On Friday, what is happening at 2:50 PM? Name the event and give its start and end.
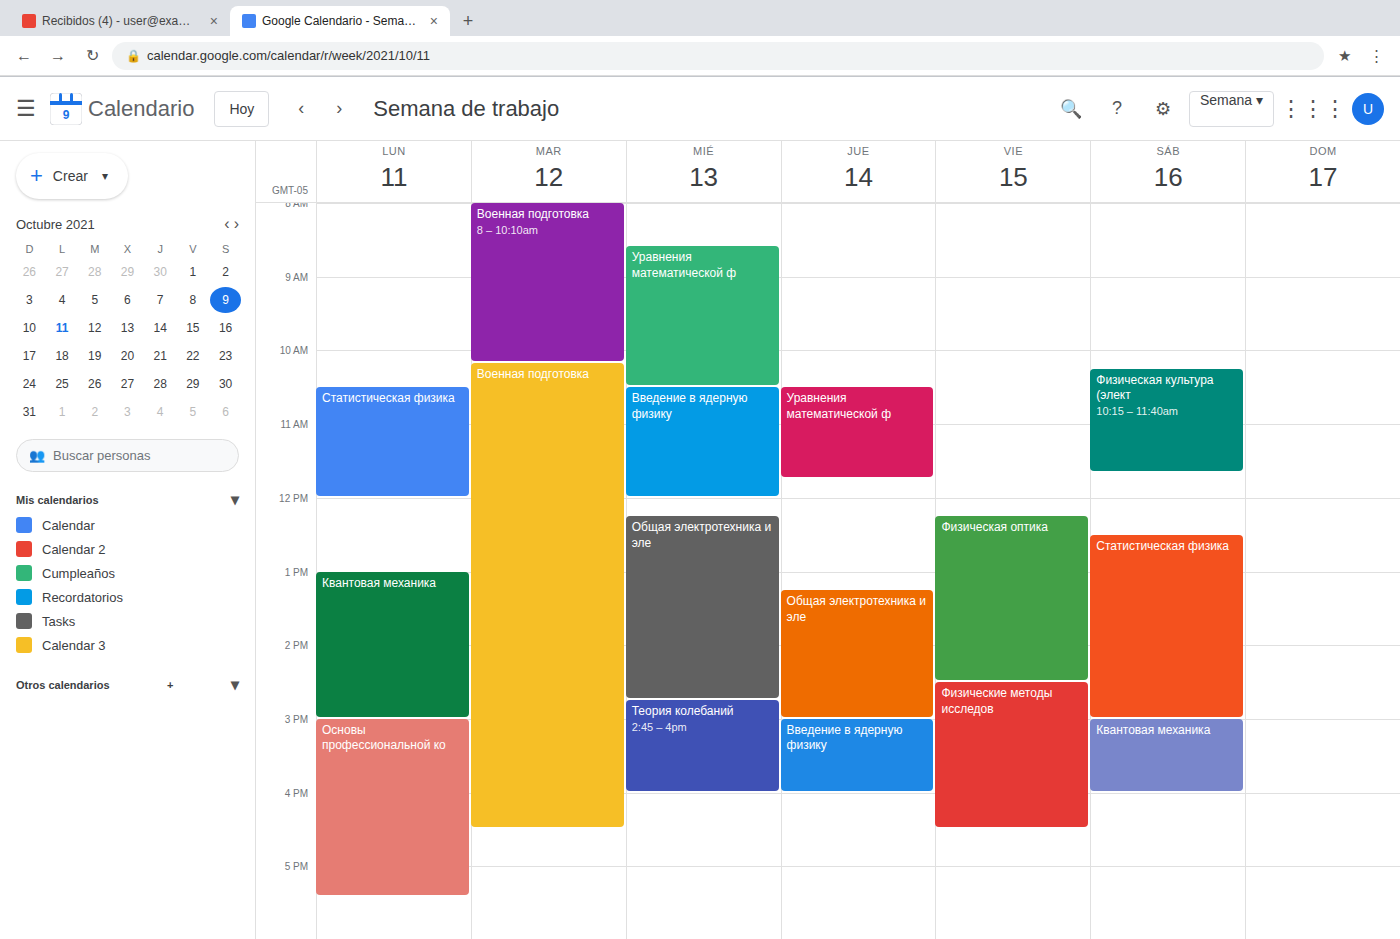
"Физические методы исследов", 2:30 PM to 4:30 PM